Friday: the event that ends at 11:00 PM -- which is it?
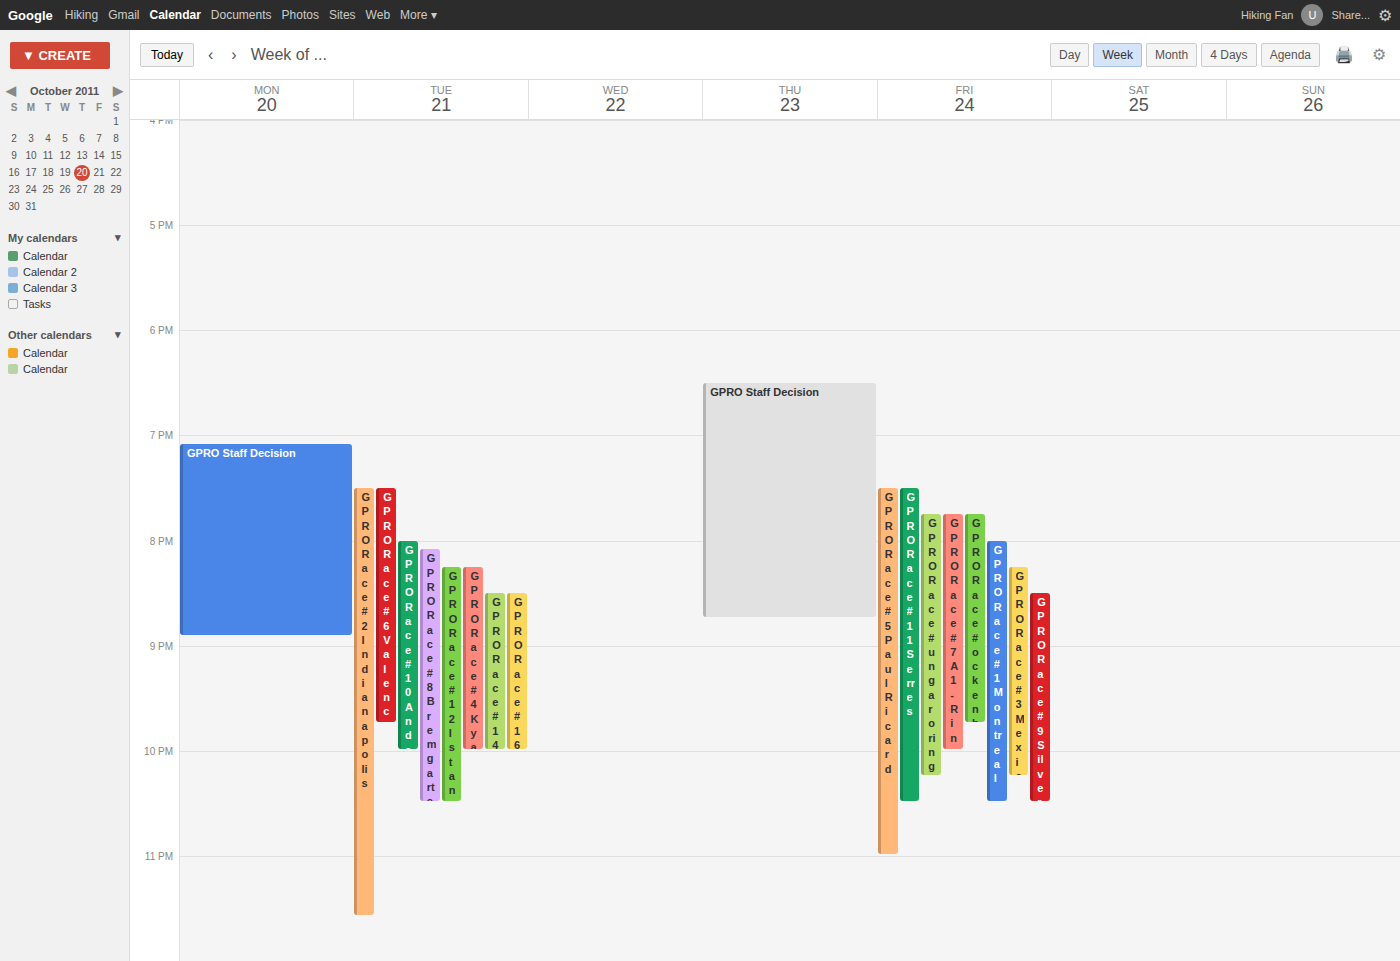
"GPRO Race #5 Paul Ricard"